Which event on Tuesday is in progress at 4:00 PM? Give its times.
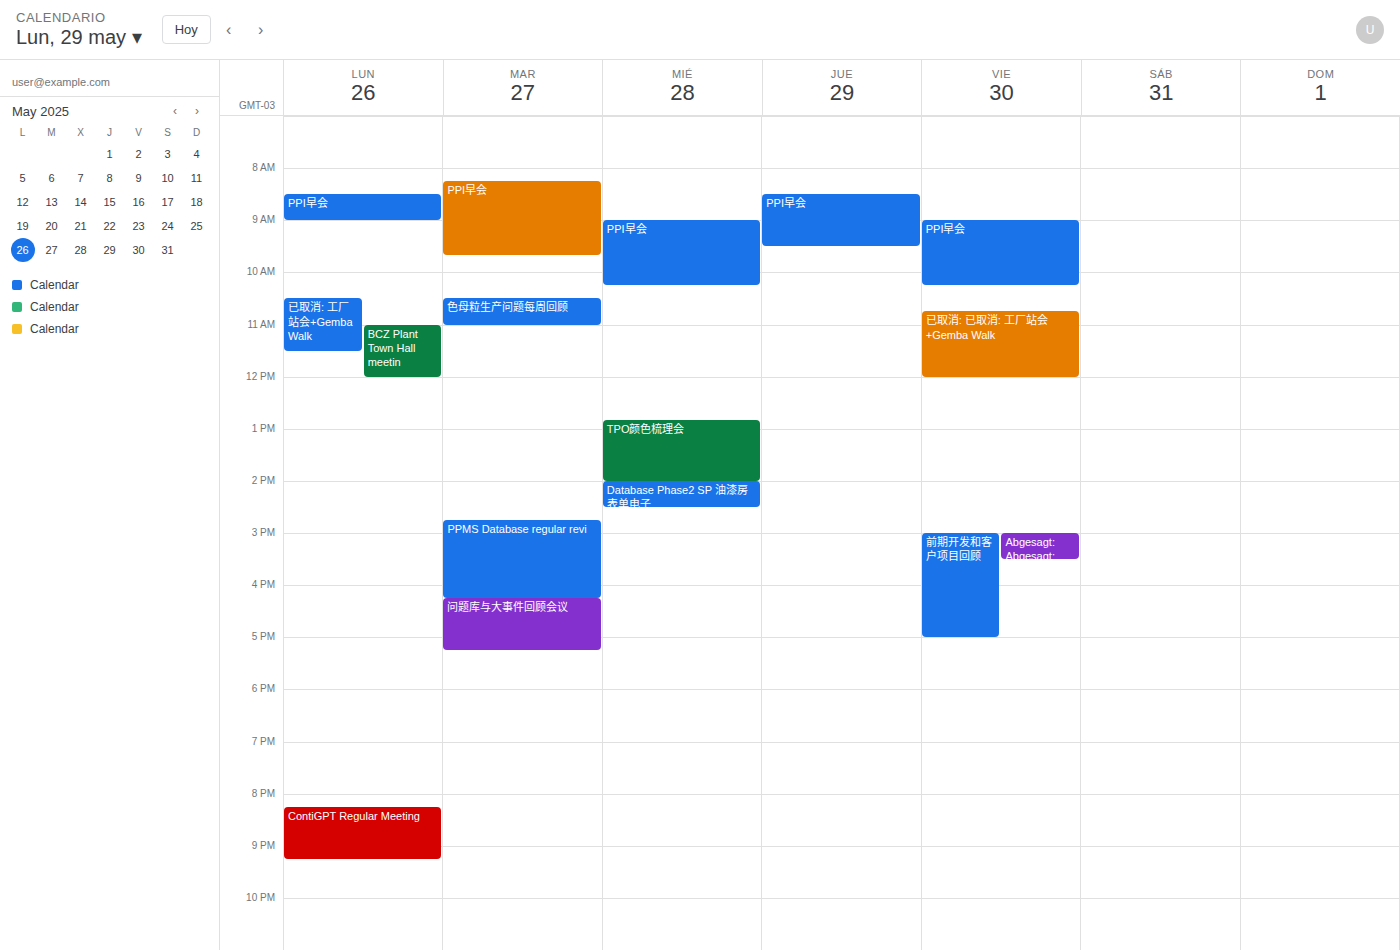
"PPMS Database regular revi", 2:45 PM to 4:15 PM